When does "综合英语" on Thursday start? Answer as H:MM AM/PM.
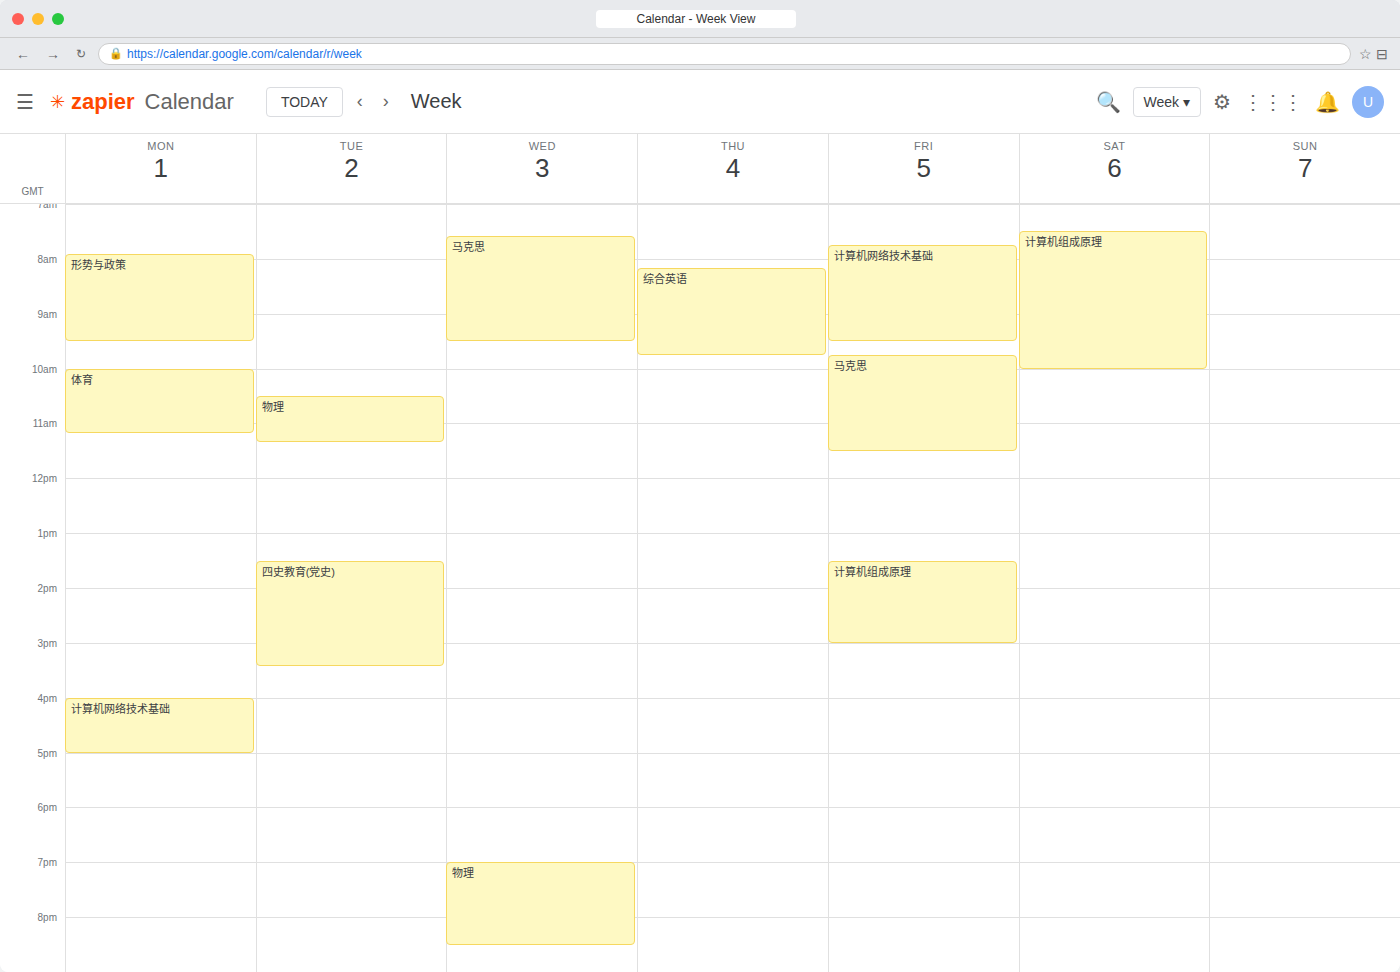
8:10 AM